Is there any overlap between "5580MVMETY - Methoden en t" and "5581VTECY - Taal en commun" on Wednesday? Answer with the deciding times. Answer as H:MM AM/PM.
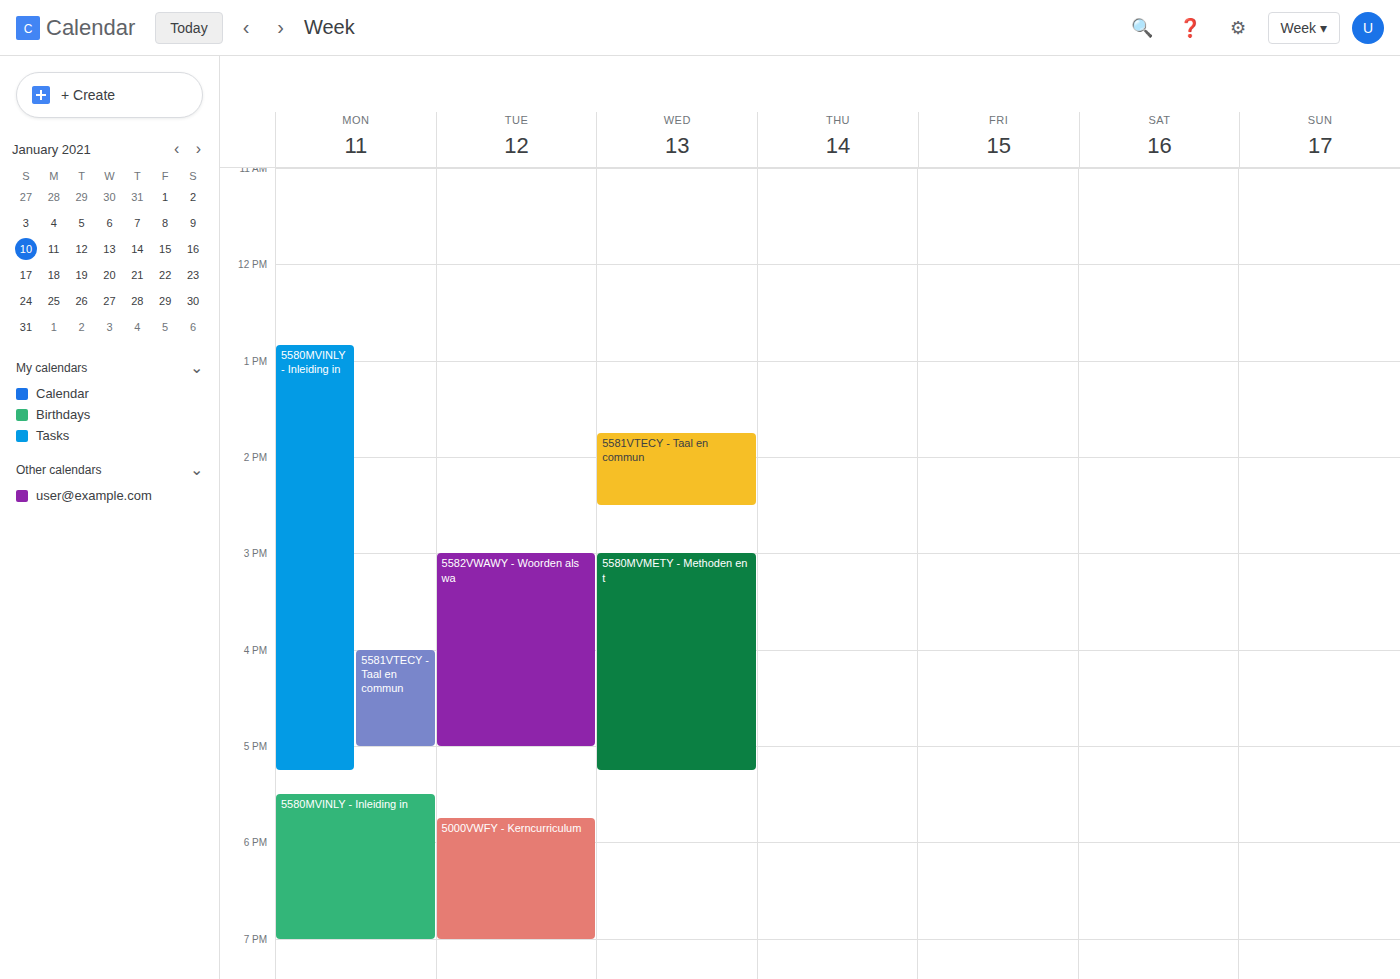
"5581VTECY - Taal en commun" ends at 2:30 PM and "5580MVMETY - Methoden en t" starts at 3:00 PM -- no overlap.